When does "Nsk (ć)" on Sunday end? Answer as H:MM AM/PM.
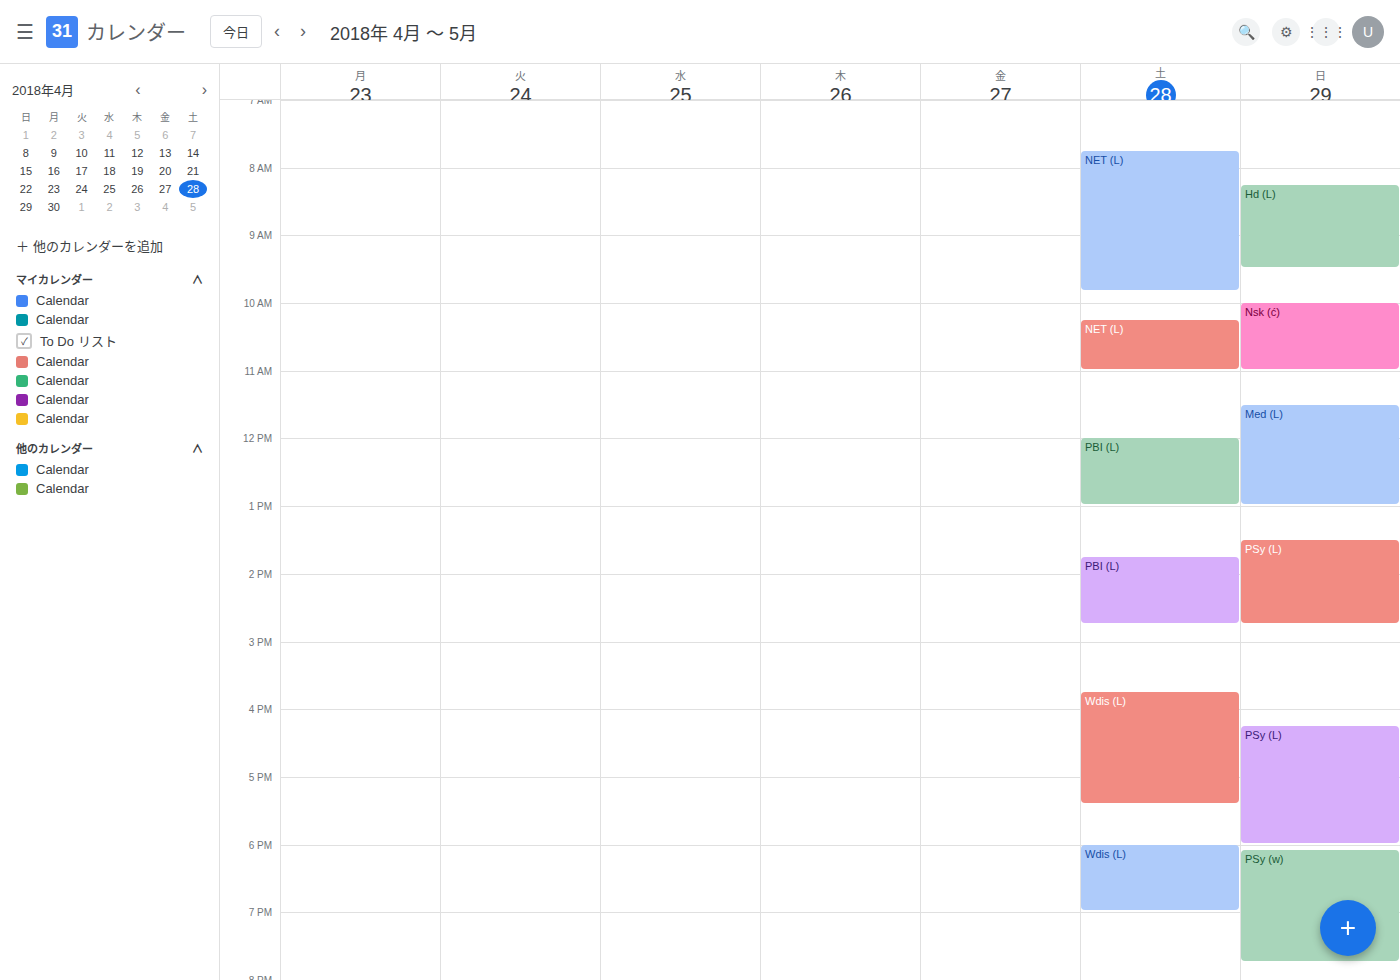
11:00 AM